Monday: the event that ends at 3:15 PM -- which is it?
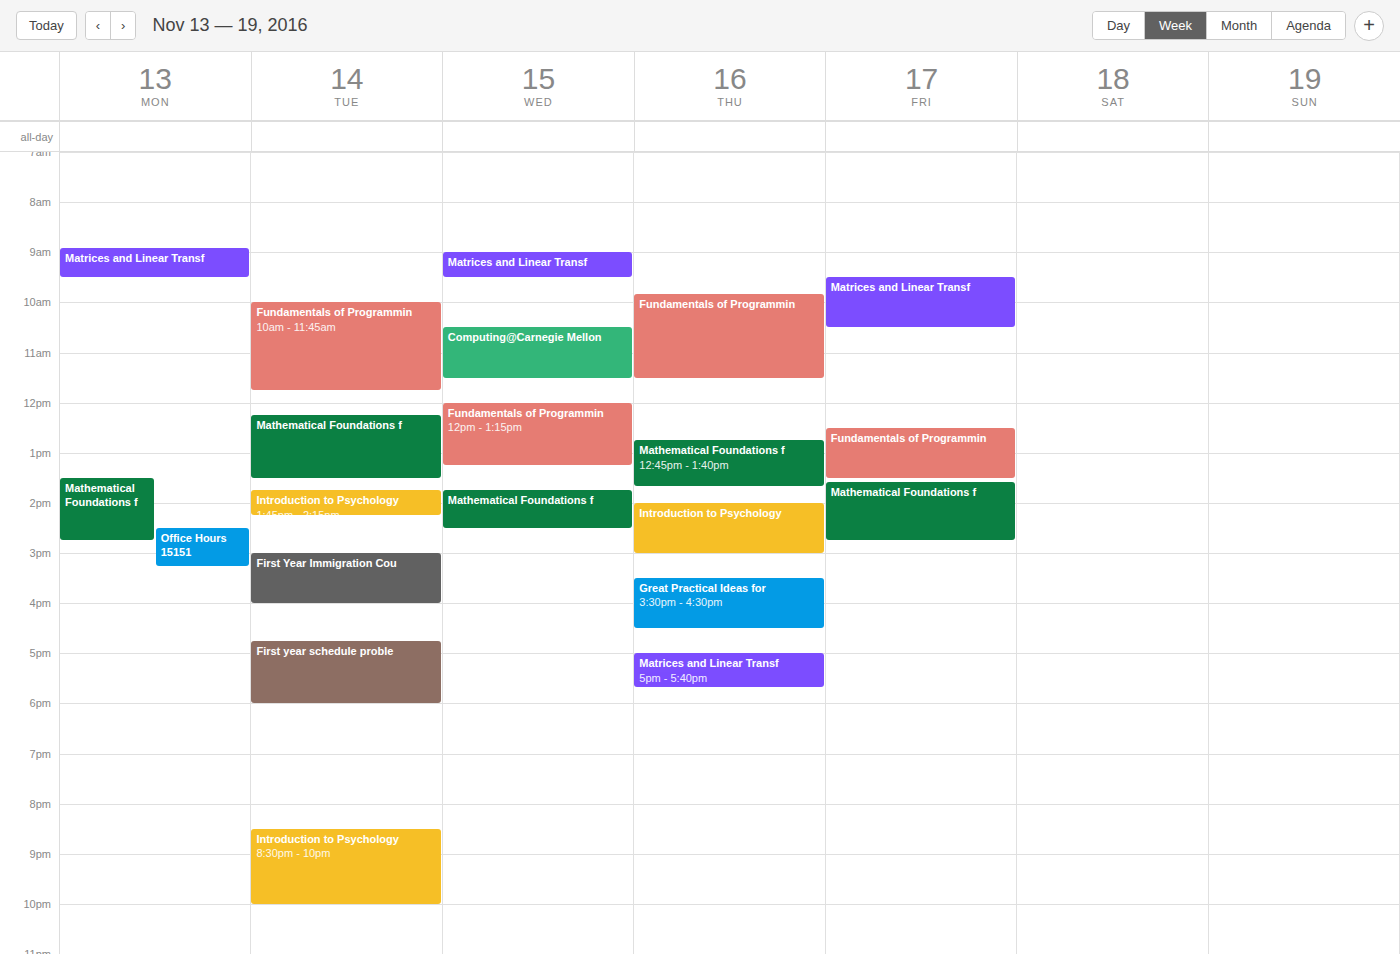
"Office Hours 15151"